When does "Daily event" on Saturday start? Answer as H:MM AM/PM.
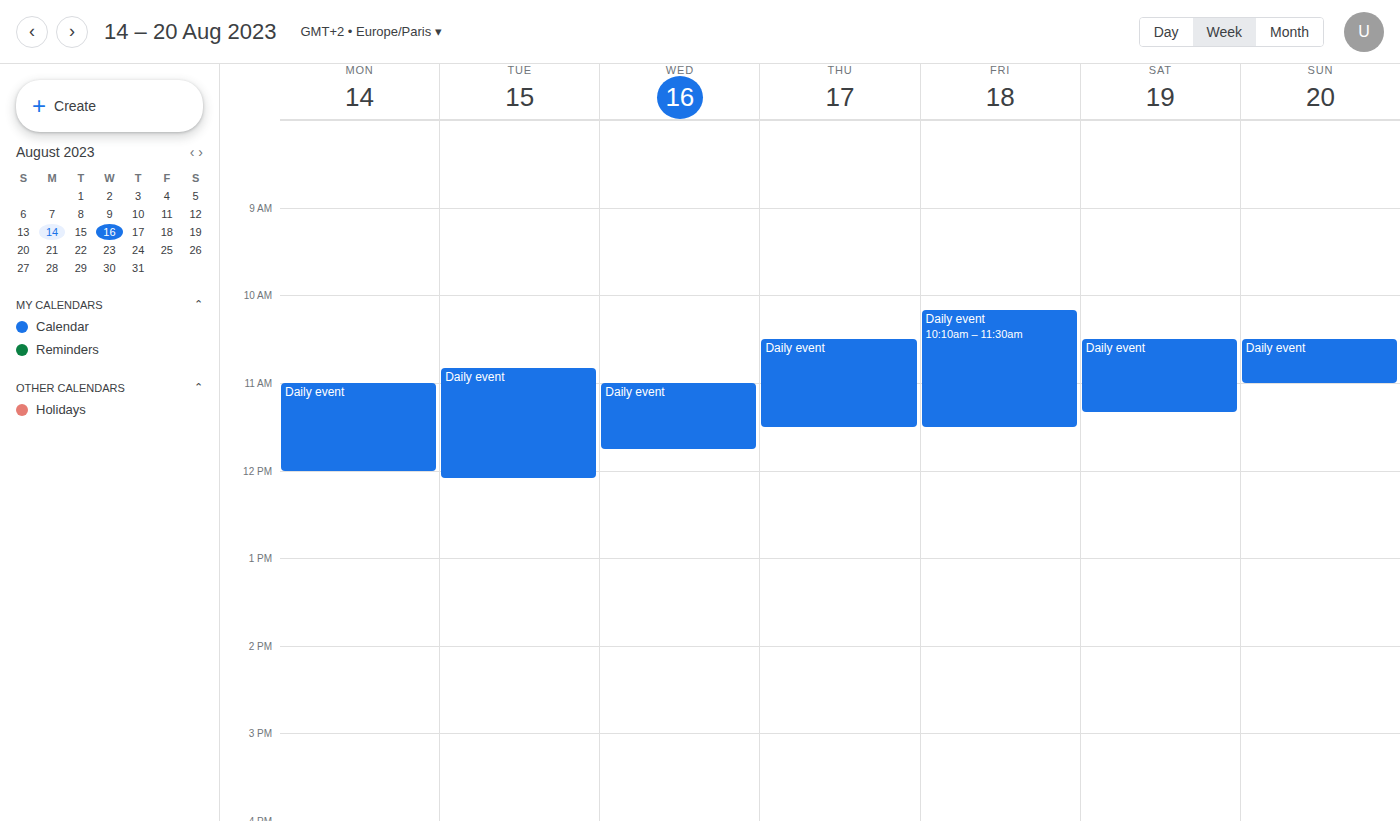
10:30 AM